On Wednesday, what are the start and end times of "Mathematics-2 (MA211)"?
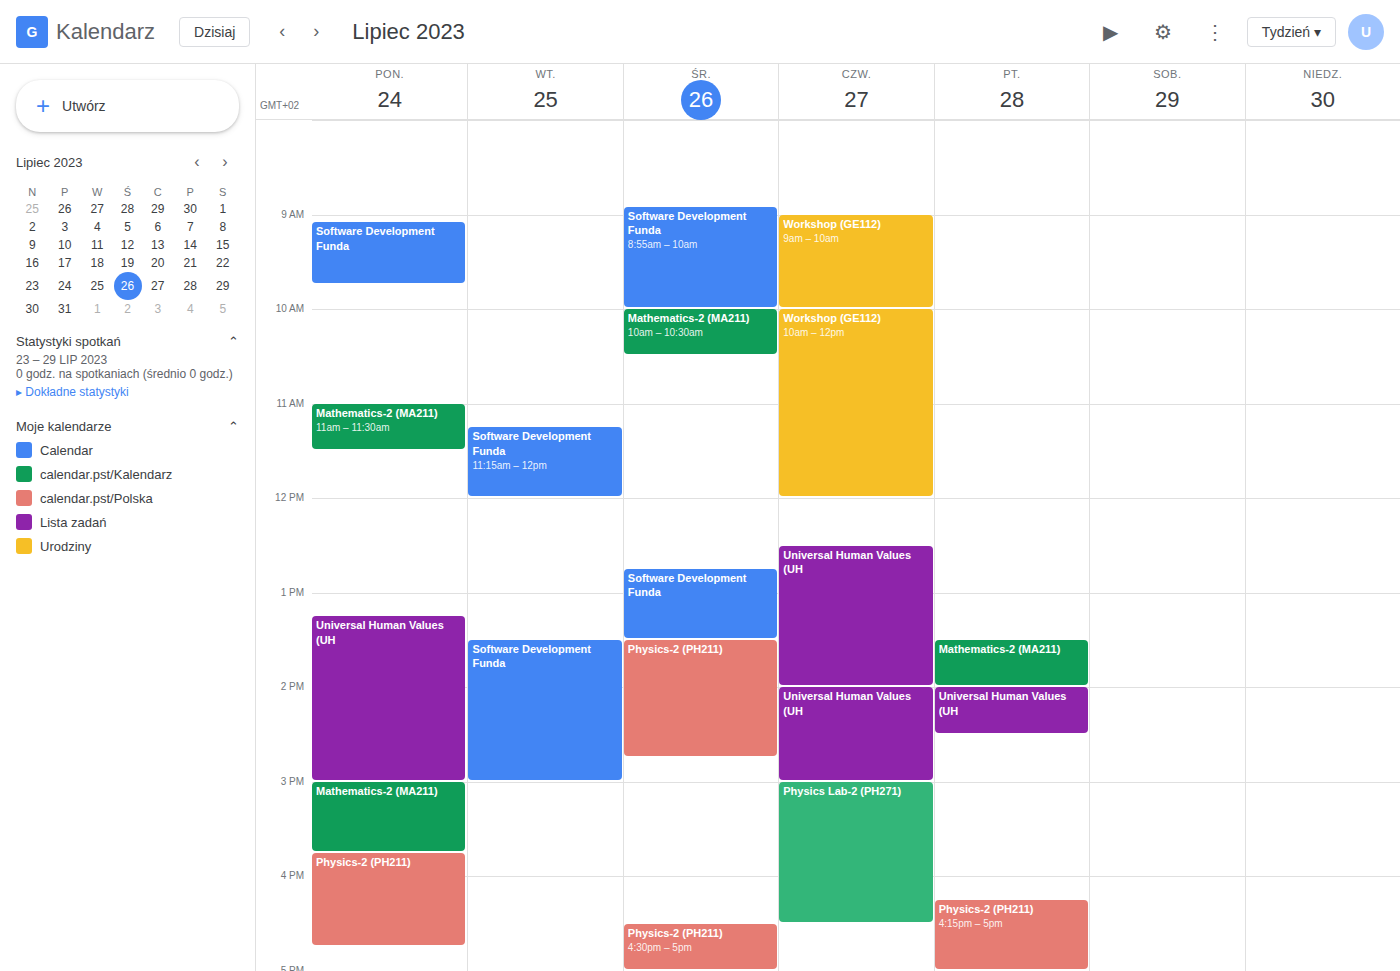
10:00 AM to 10:30 AM